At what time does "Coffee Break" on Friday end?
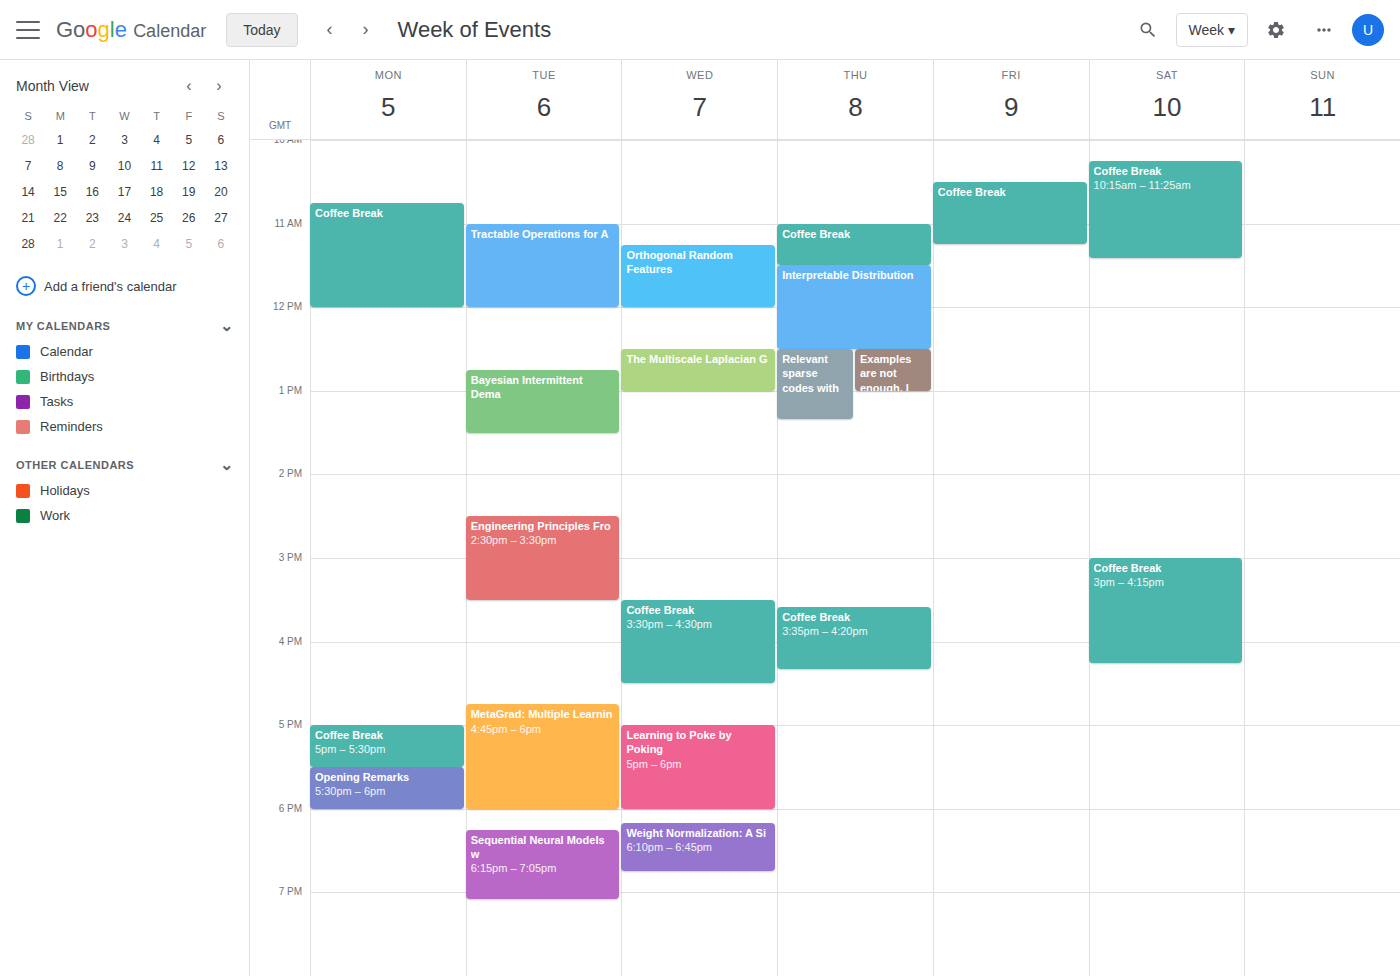
11:15 AM